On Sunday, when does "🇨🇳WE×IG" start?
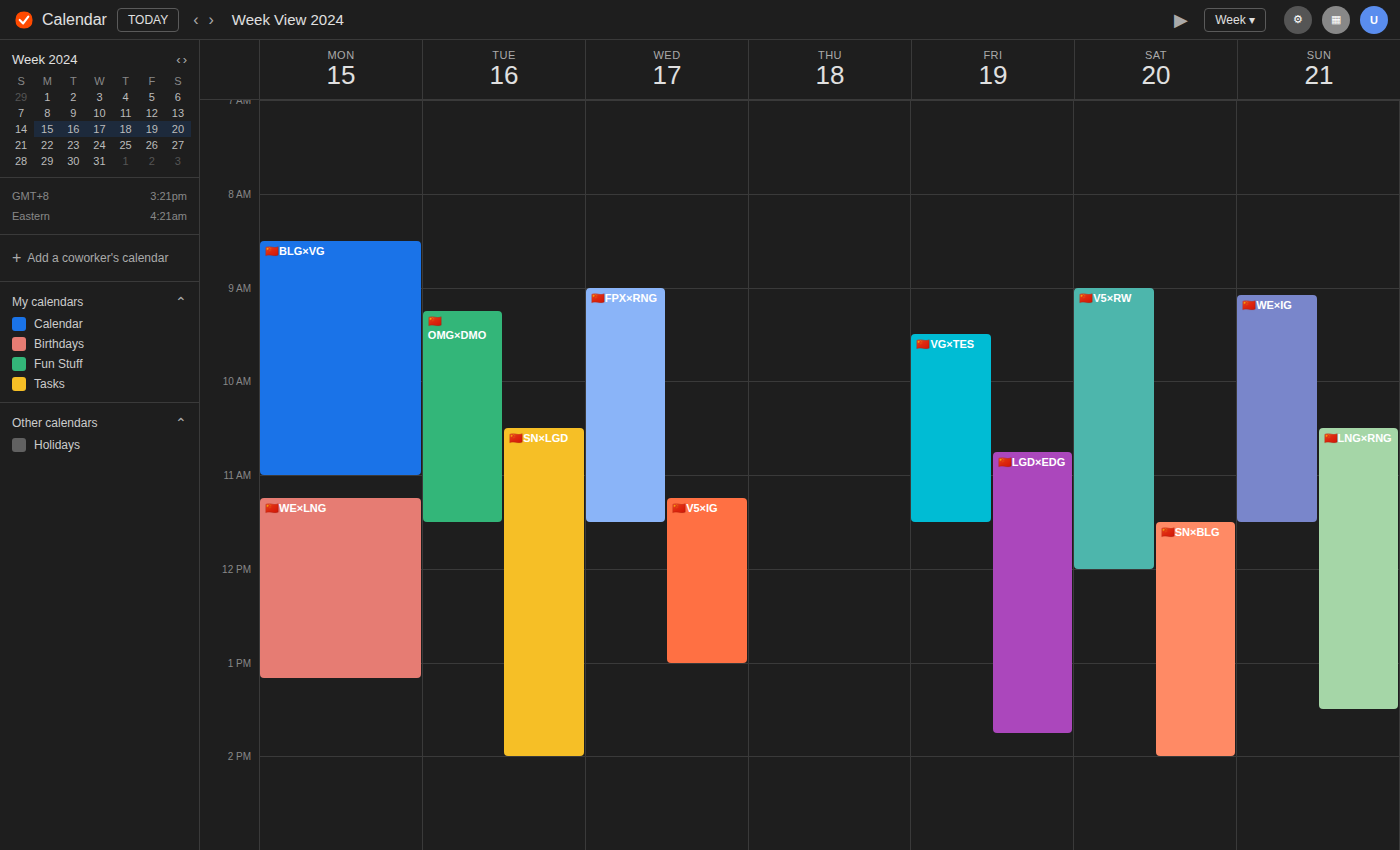
9:05 AM